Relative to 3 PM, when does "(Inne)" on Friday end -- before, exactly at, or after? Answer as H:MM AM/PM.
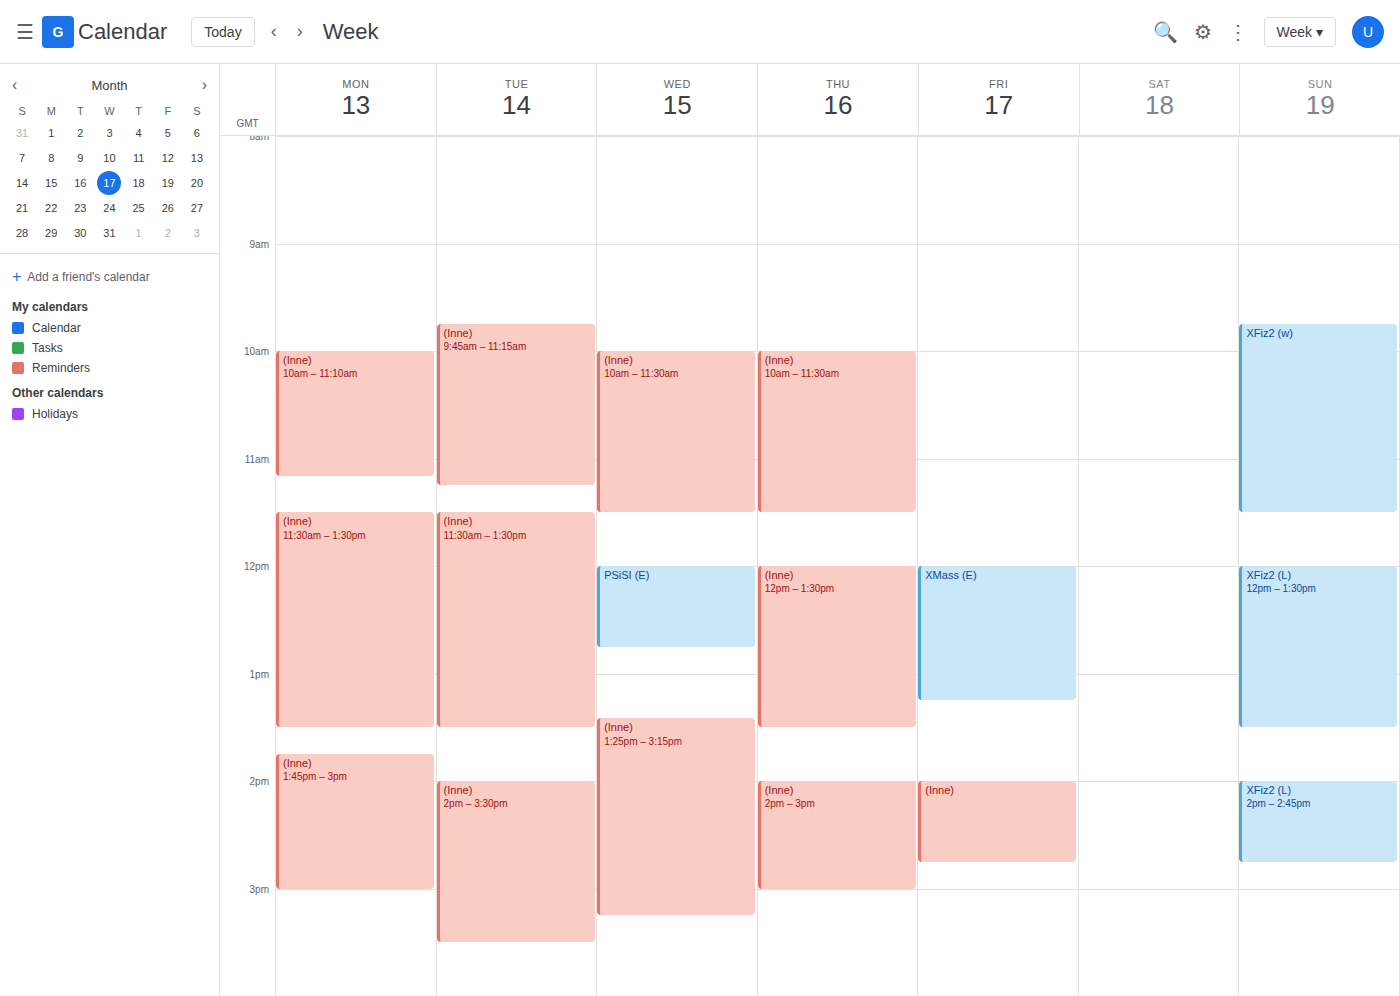
2:45 PM -- before 3 PM, 15 minutes above the 3 PM line.